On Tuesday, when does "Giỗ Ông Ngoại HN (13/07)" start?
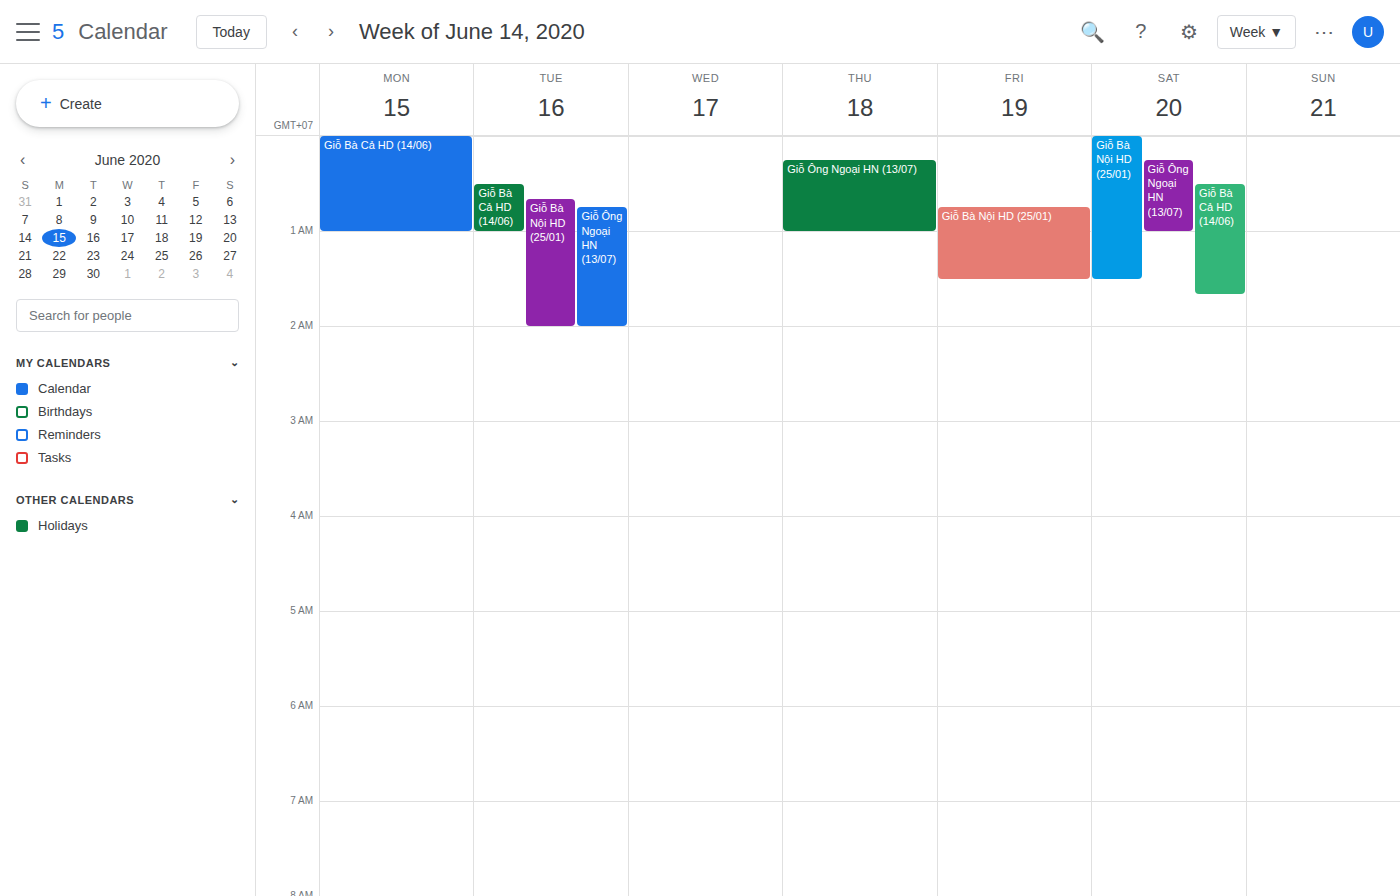
00:45